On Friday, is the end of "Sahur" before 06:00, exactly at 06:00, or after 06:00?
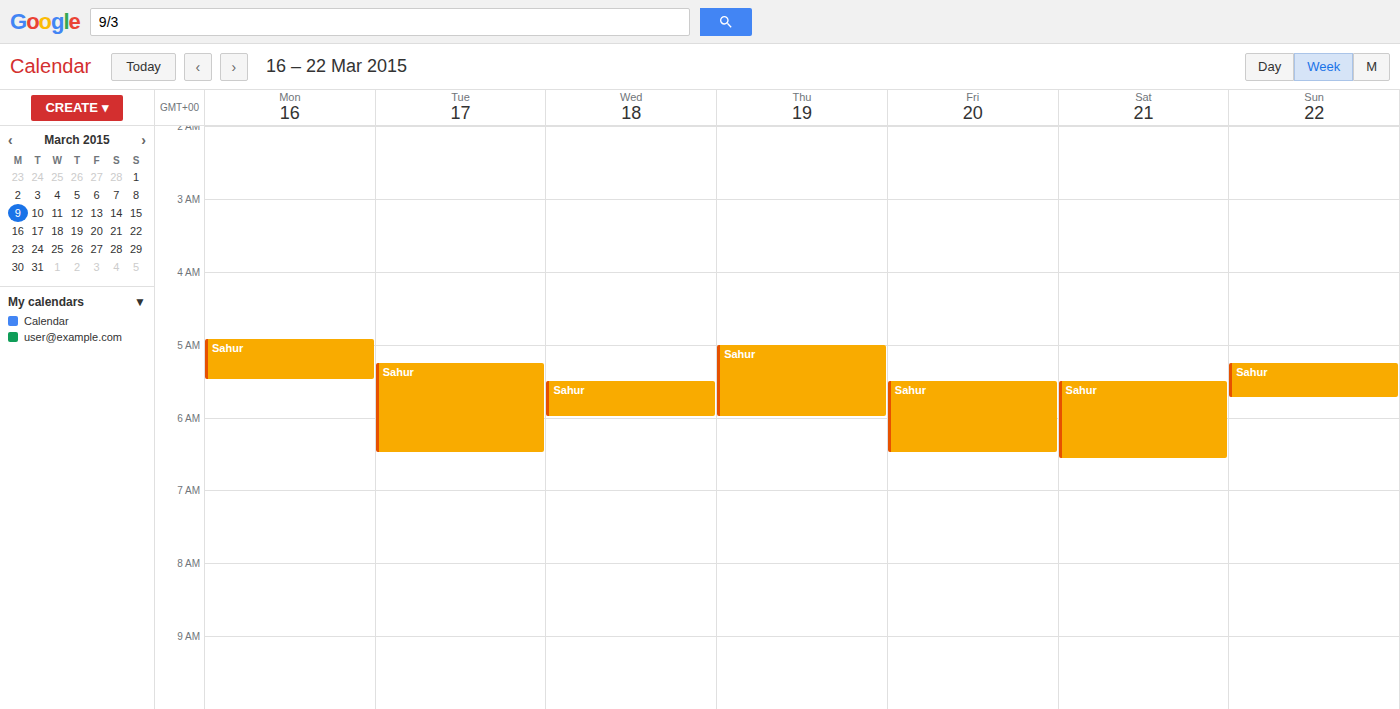
06:30 -- after 06:00, 30 minutes below the 06:00 line.